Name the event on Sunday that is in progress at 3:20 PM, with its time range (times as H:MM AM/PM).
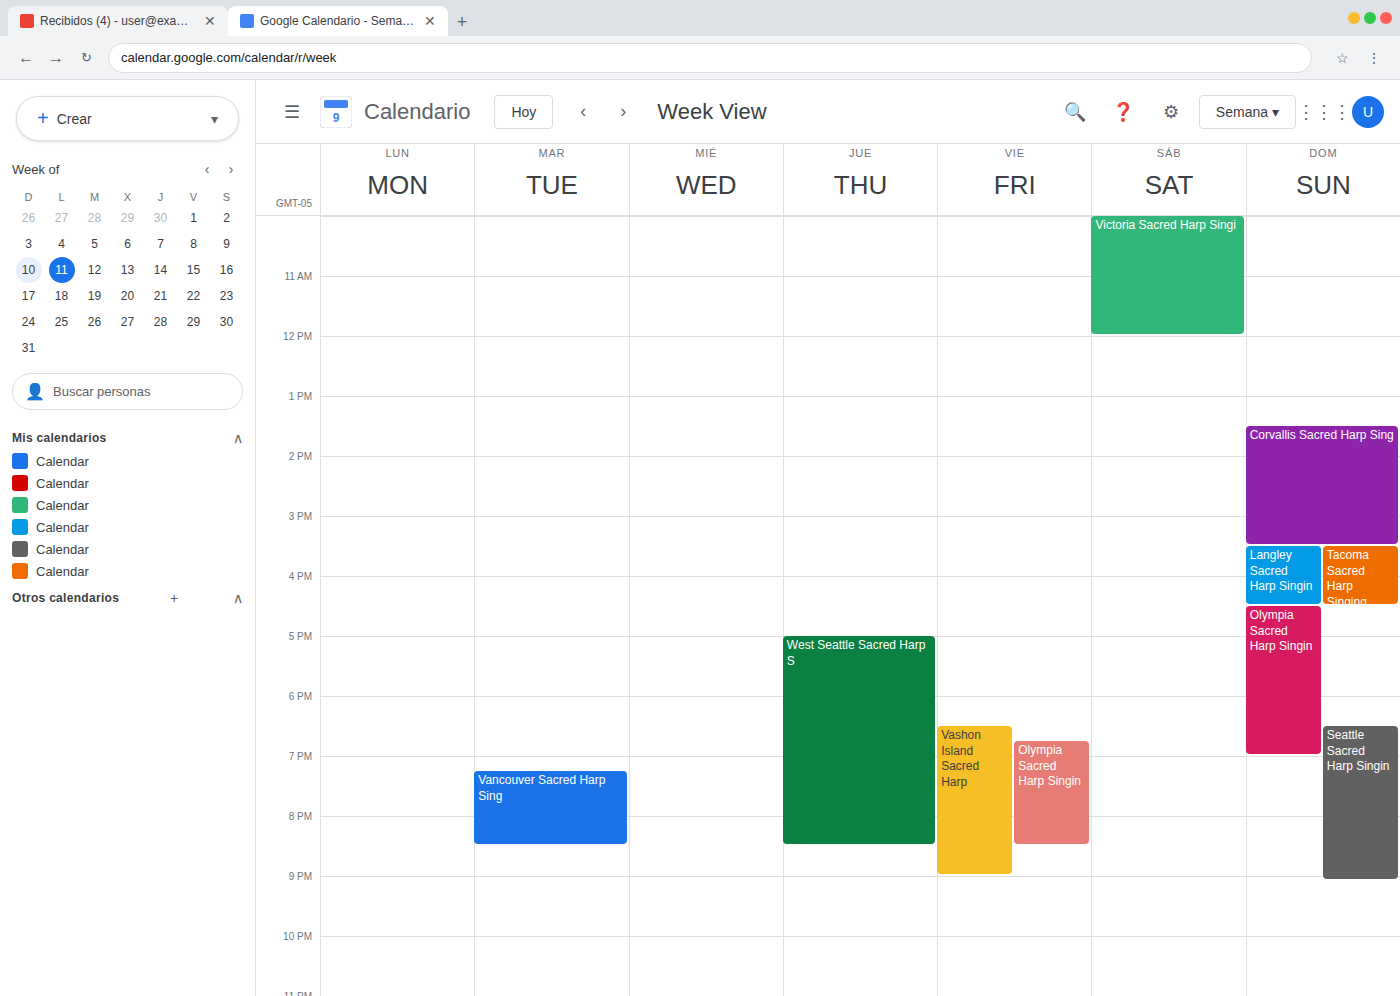
"Corvallis Sacred Harp Sing", 1:30 PM to 3:30 PM